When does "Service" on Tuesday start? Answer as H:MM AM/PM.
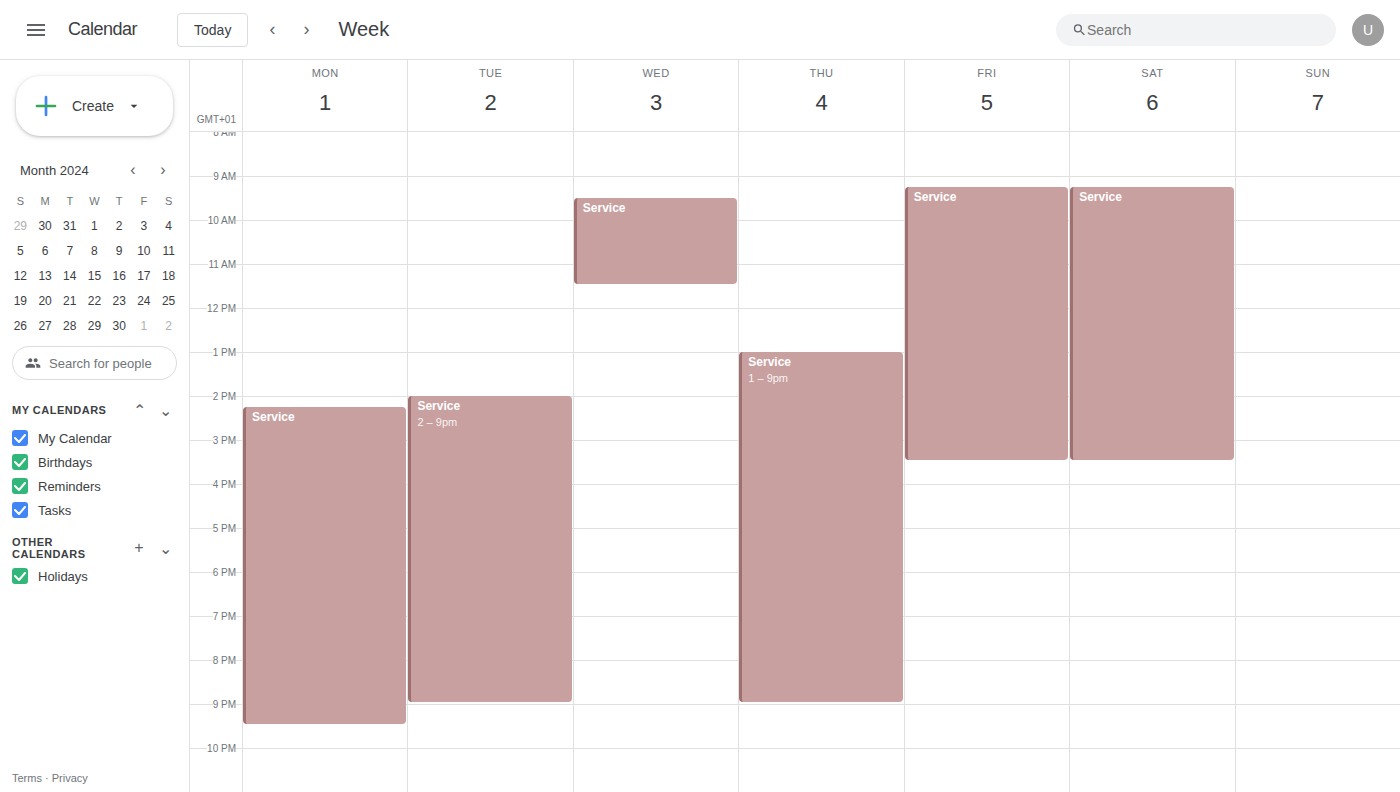
2:00 PM